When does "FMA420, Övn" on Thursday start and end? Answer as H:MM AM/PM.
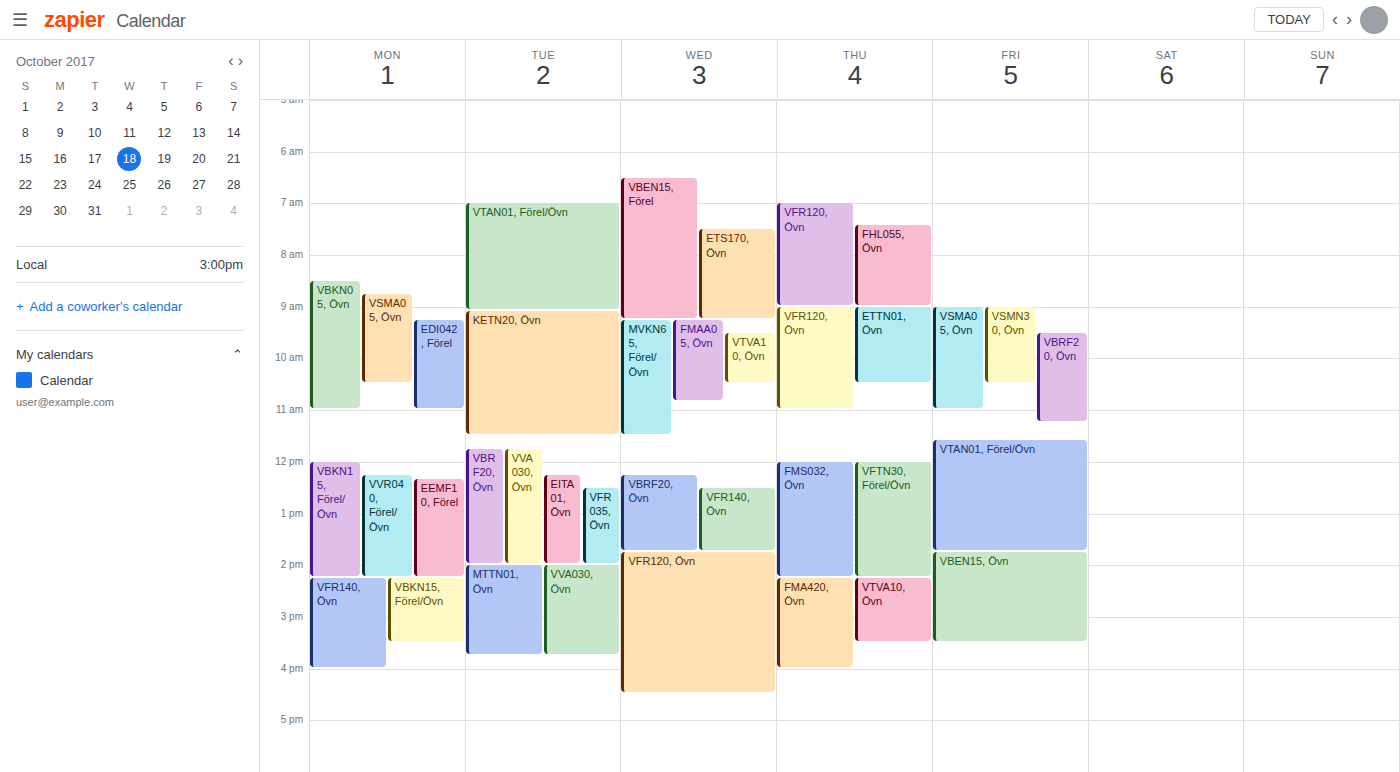
2:15 PM to 4:00 PM